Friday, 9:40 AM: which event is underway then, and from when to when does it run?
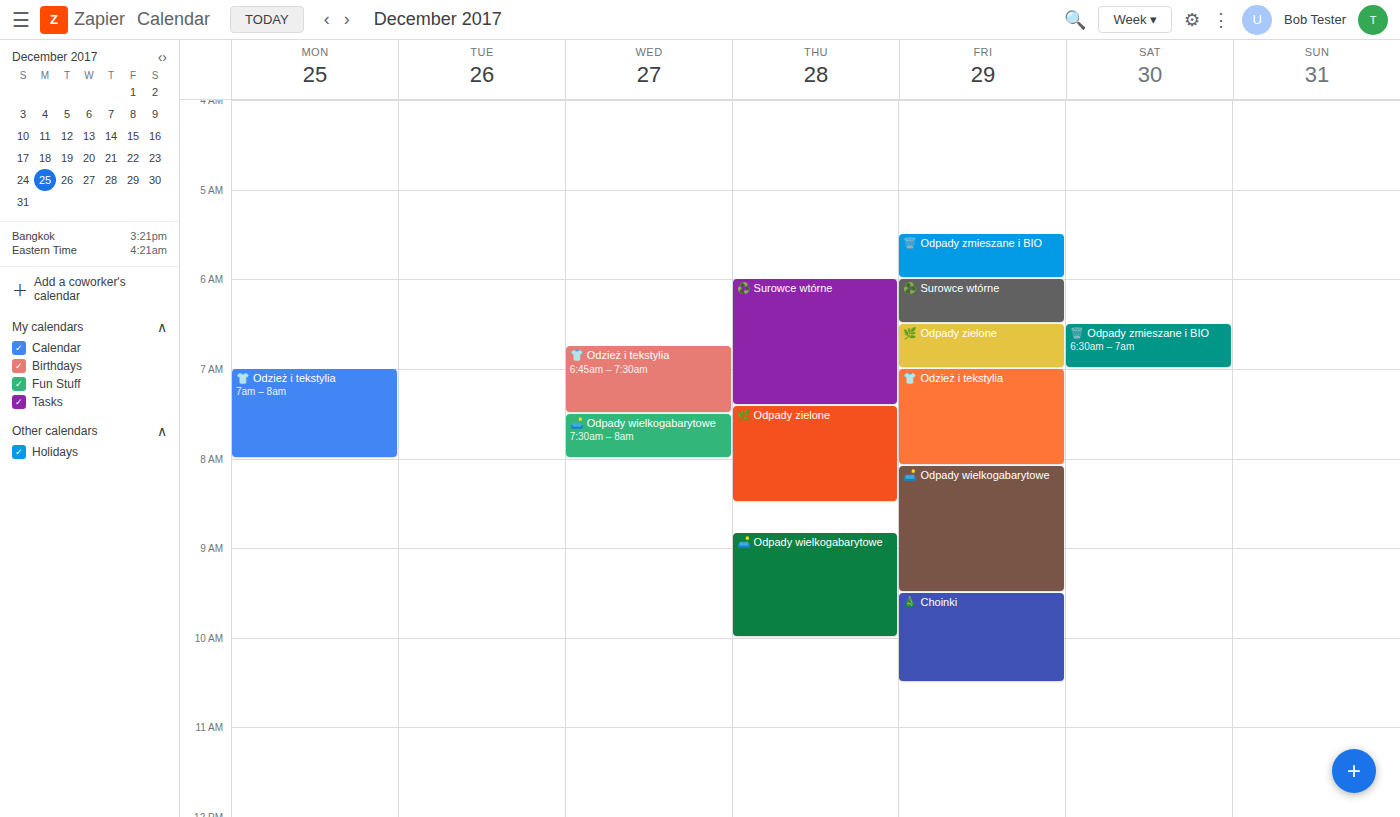
"🎄 Choinki", 9:30 AM to 10:30 AM